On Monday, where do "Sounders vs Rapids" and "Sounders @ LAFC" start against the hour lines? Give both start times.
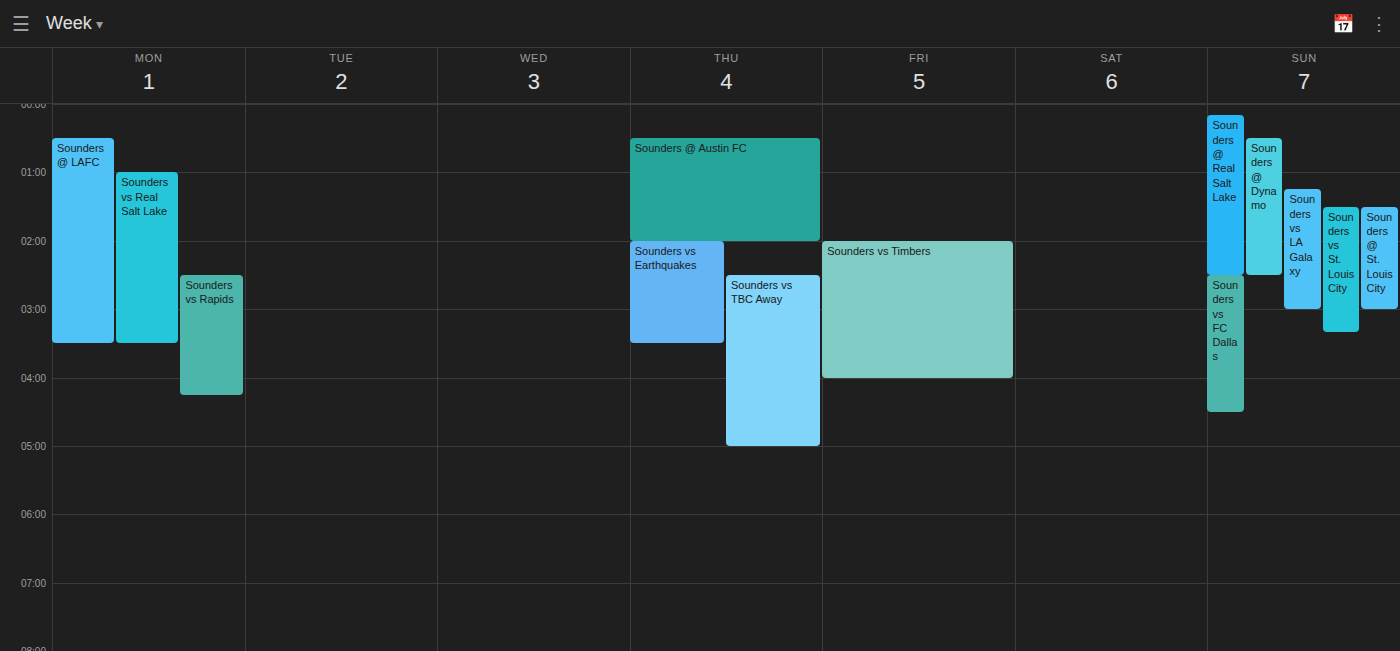
"Sounders vs Rapids": 02:30, halfway between the 02:00 and 03:00 lines. "Sounders @ LAFC": 00:30, halfway between the 00:00 and 01:00 lines.